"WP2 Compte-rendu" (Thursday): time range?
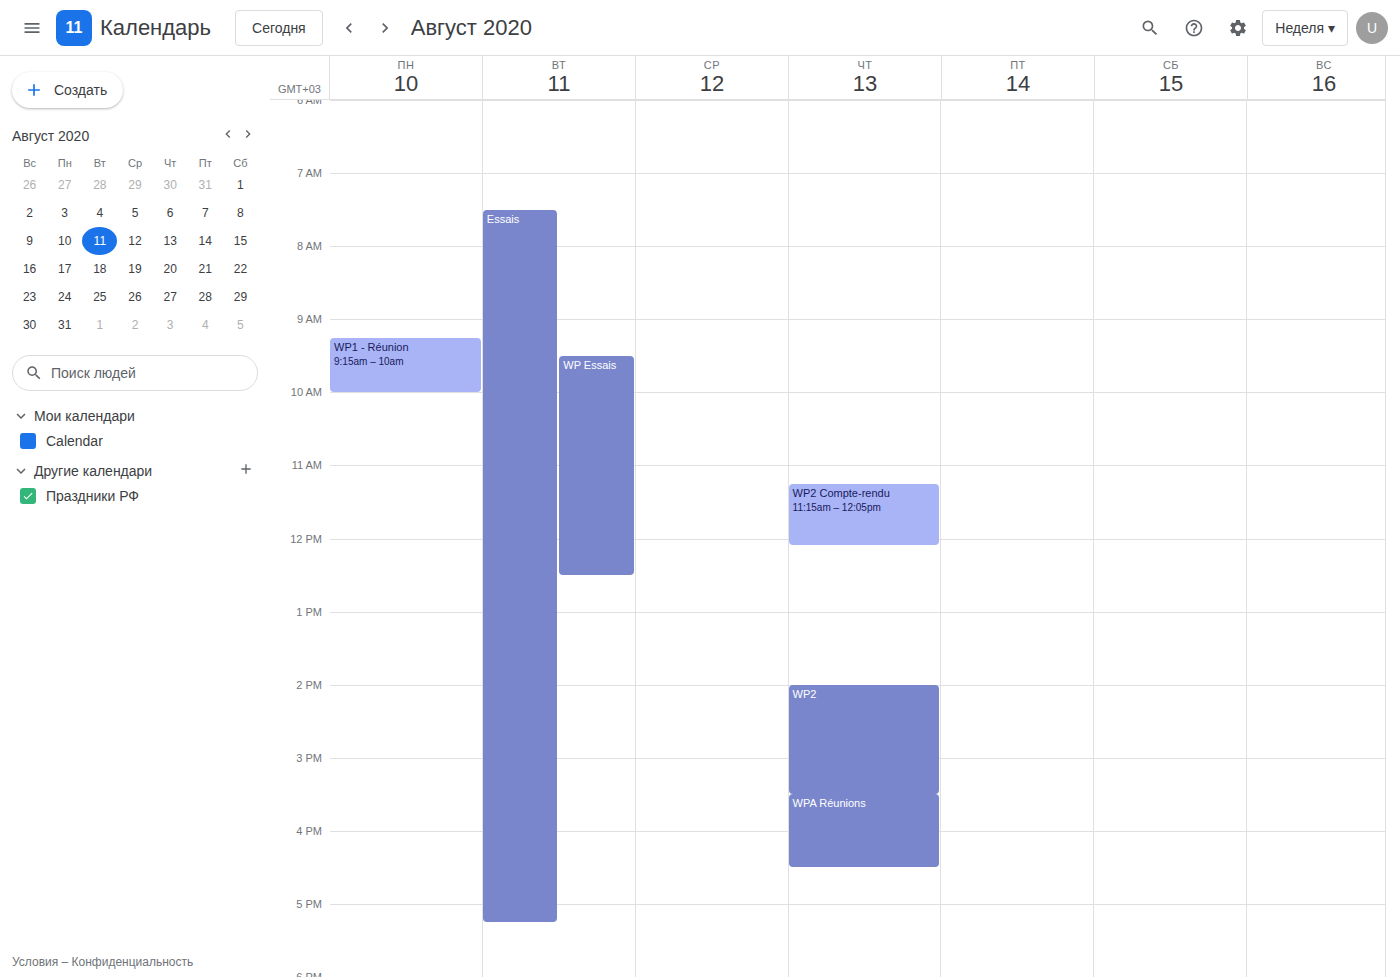
11:15 AM to 12:05 PM